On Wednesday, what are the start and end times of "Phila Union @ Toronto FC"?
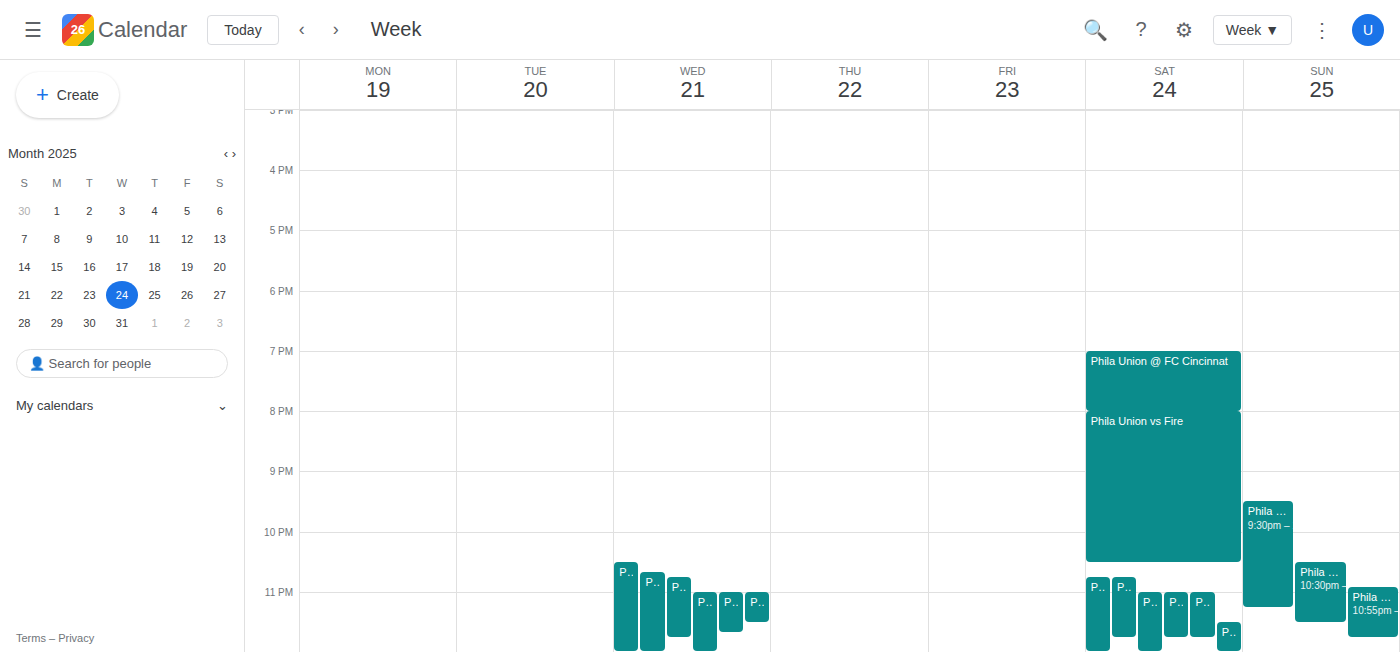
11:00 PM to 11:40 PM